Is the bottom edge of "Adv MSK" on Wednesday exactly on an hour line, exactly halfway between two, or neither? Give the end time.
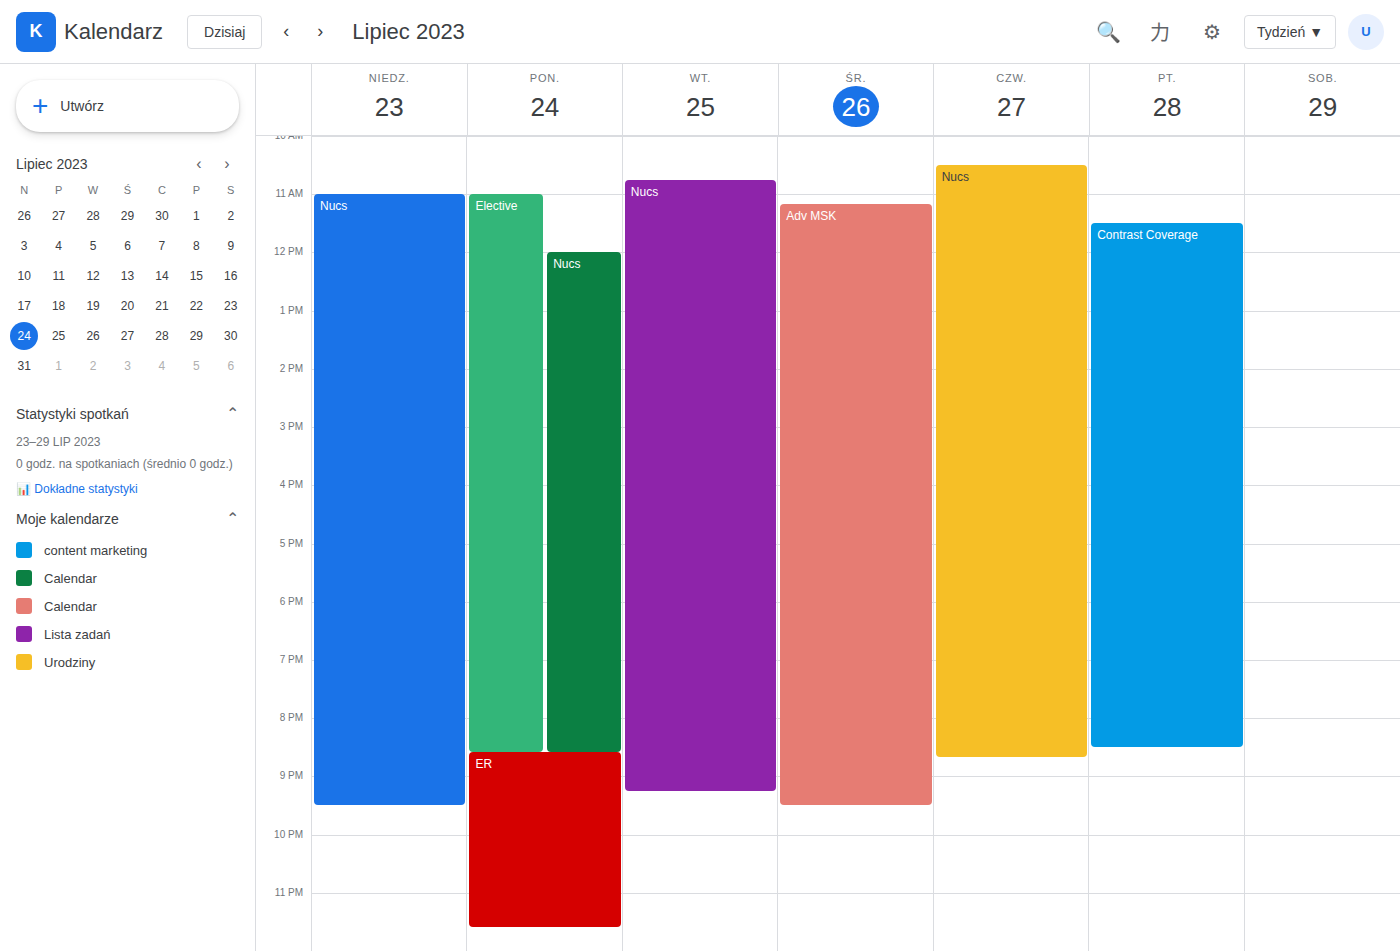
21:30 -- halfway between the 21:00 and 22:00 lines.